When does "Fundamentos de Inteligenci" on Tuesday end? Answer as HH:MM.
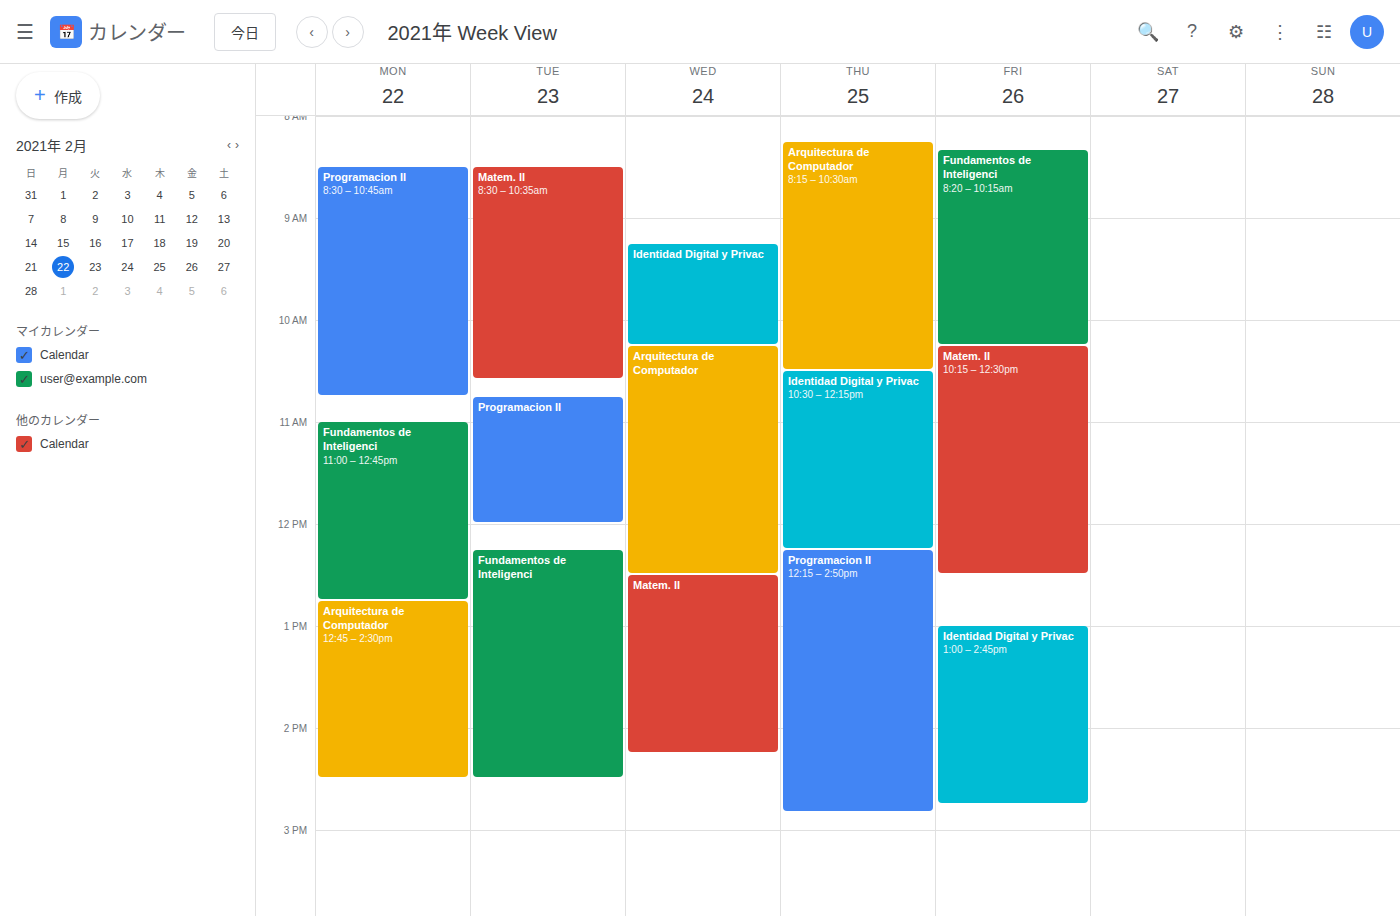
14:30